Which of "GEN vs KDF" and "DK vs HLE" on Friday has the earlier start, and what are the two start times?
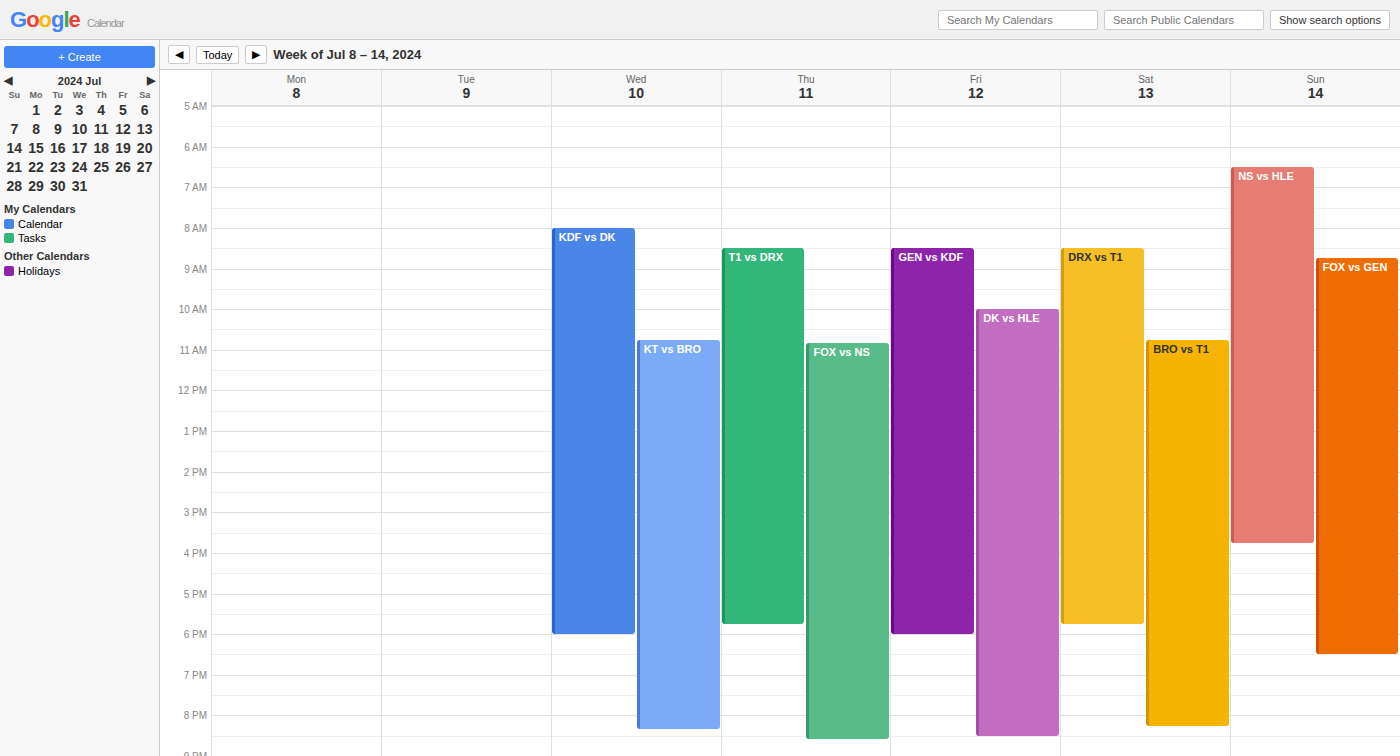
"GEN vs KDF" 8:30 AM; "DK vs HLE" 10:00 AM.